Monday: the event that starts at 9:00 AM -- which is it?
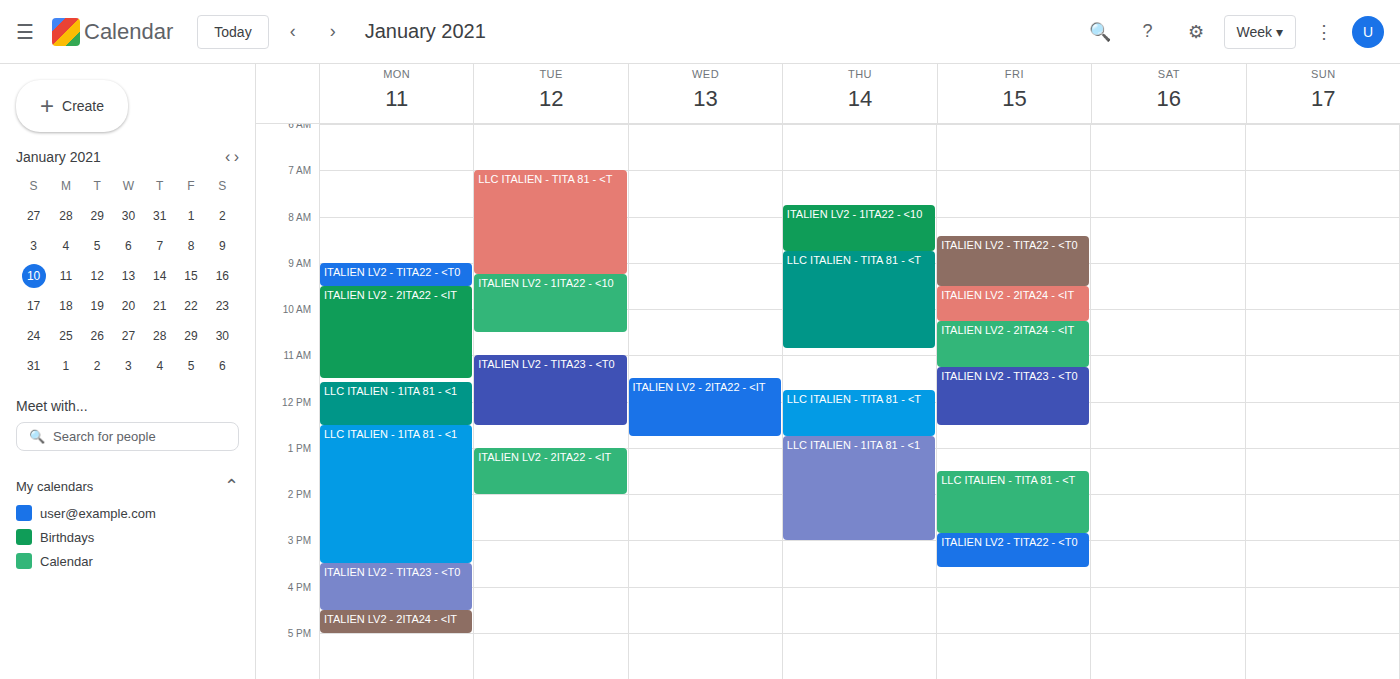
"ITALIEN LV2 - TITA22 - <T0"